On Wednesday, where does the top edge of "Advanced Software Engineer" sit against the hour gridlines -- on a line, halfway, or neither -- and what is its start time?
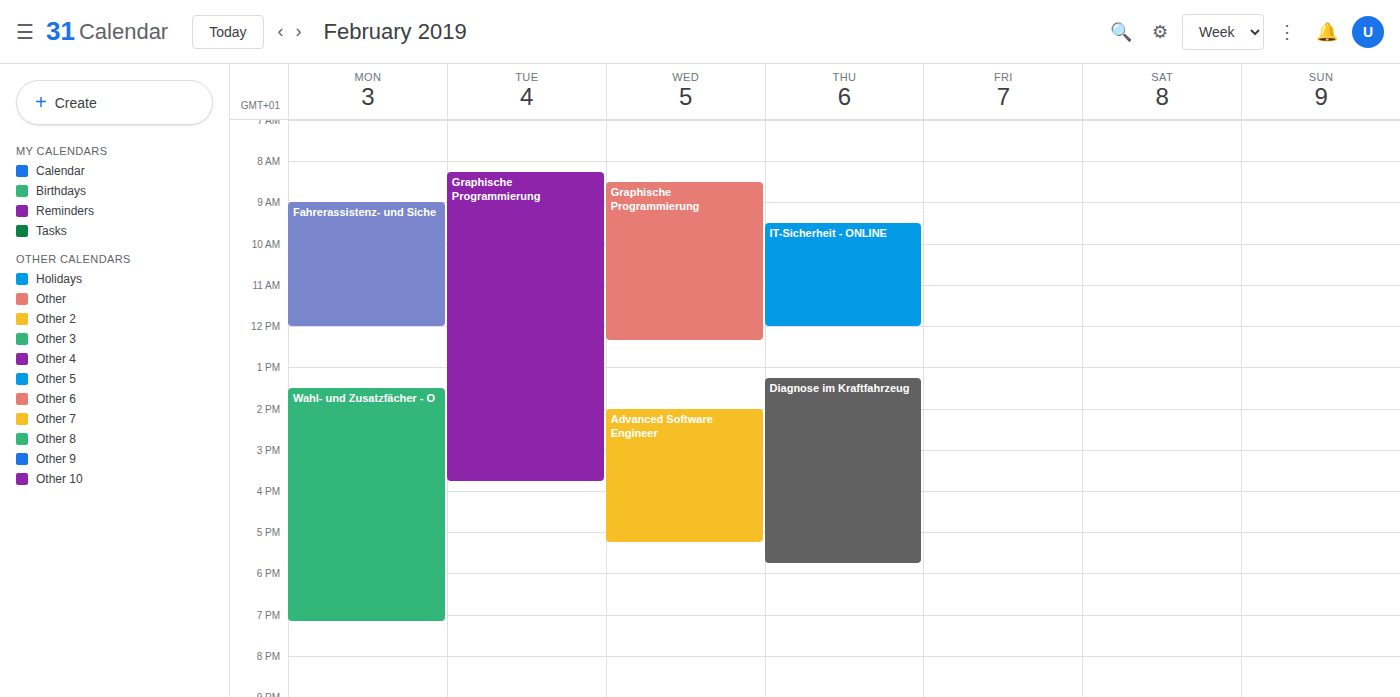
2:00 PM -- exactly on the 2 PM line.